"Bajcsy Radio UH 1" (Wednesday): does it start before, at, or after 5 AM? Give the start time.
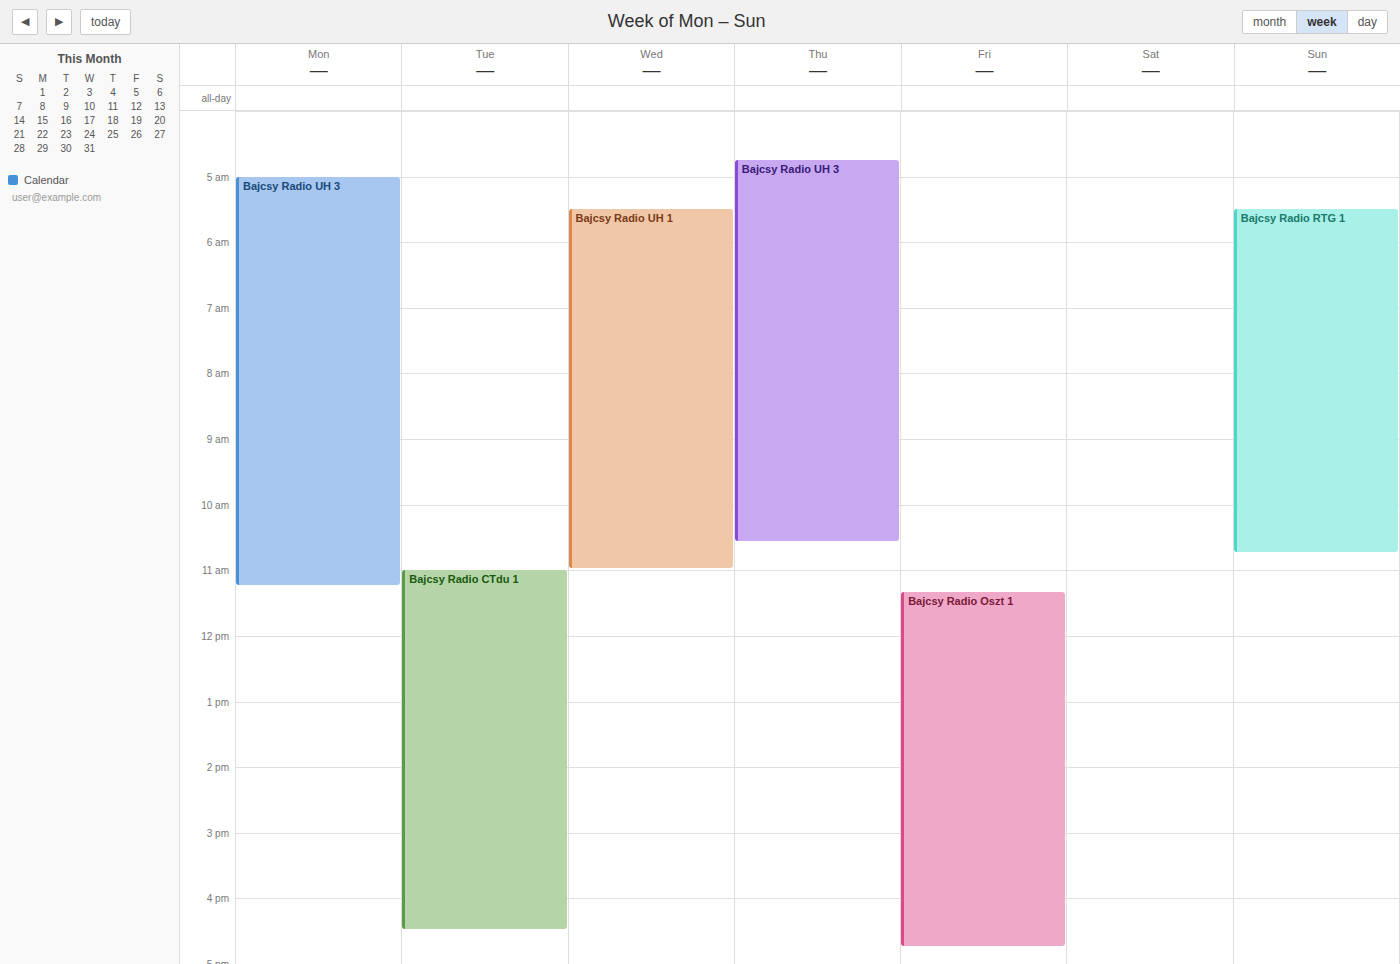
5:30 AM -- after 5 AM, 30 minutes below the 5 AM line.